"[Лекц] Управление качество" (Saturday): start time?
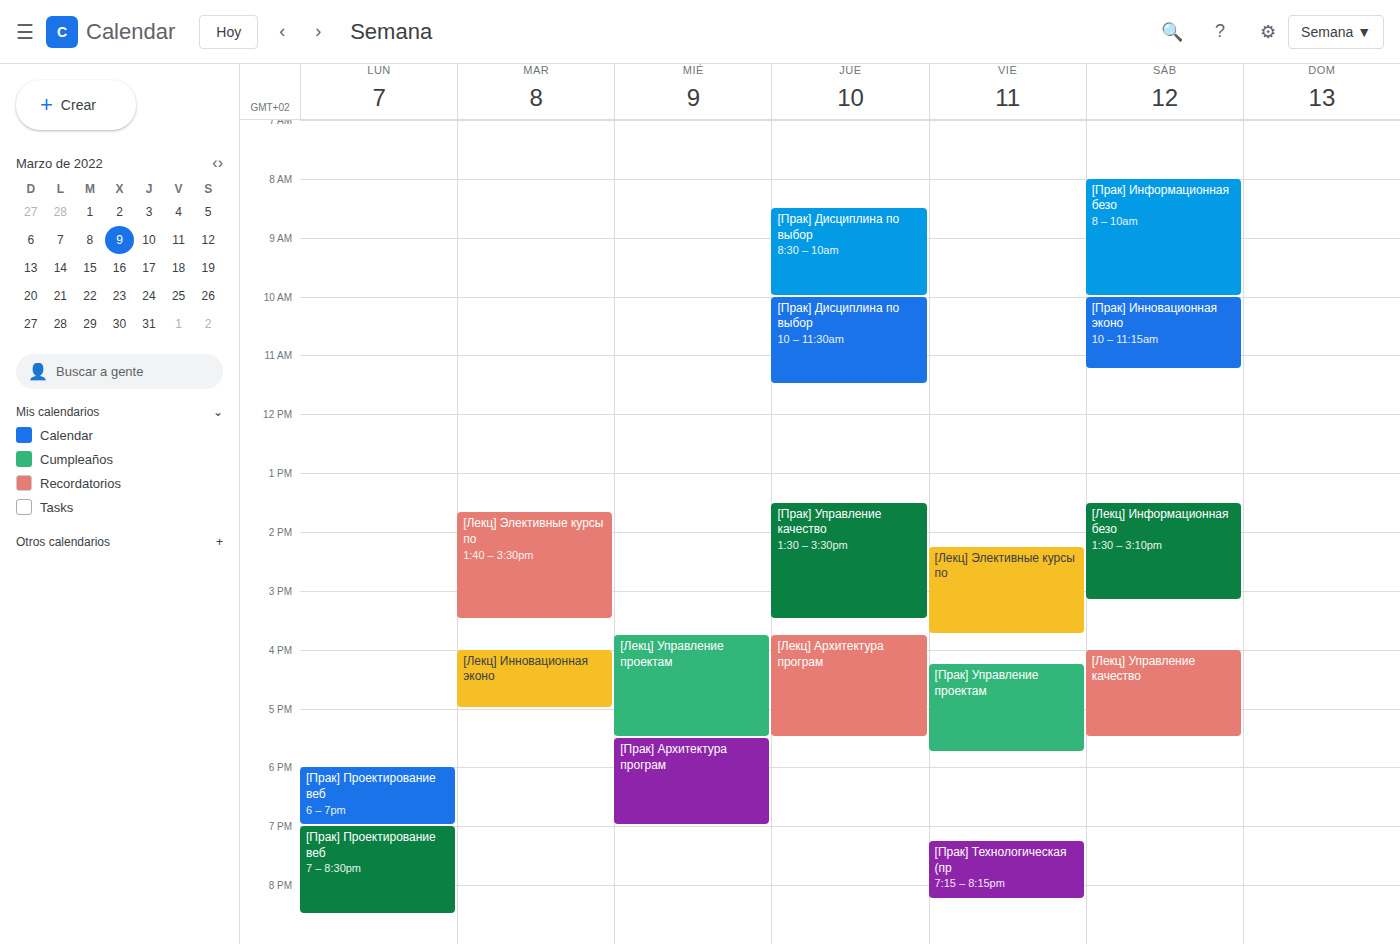
4:00 PM